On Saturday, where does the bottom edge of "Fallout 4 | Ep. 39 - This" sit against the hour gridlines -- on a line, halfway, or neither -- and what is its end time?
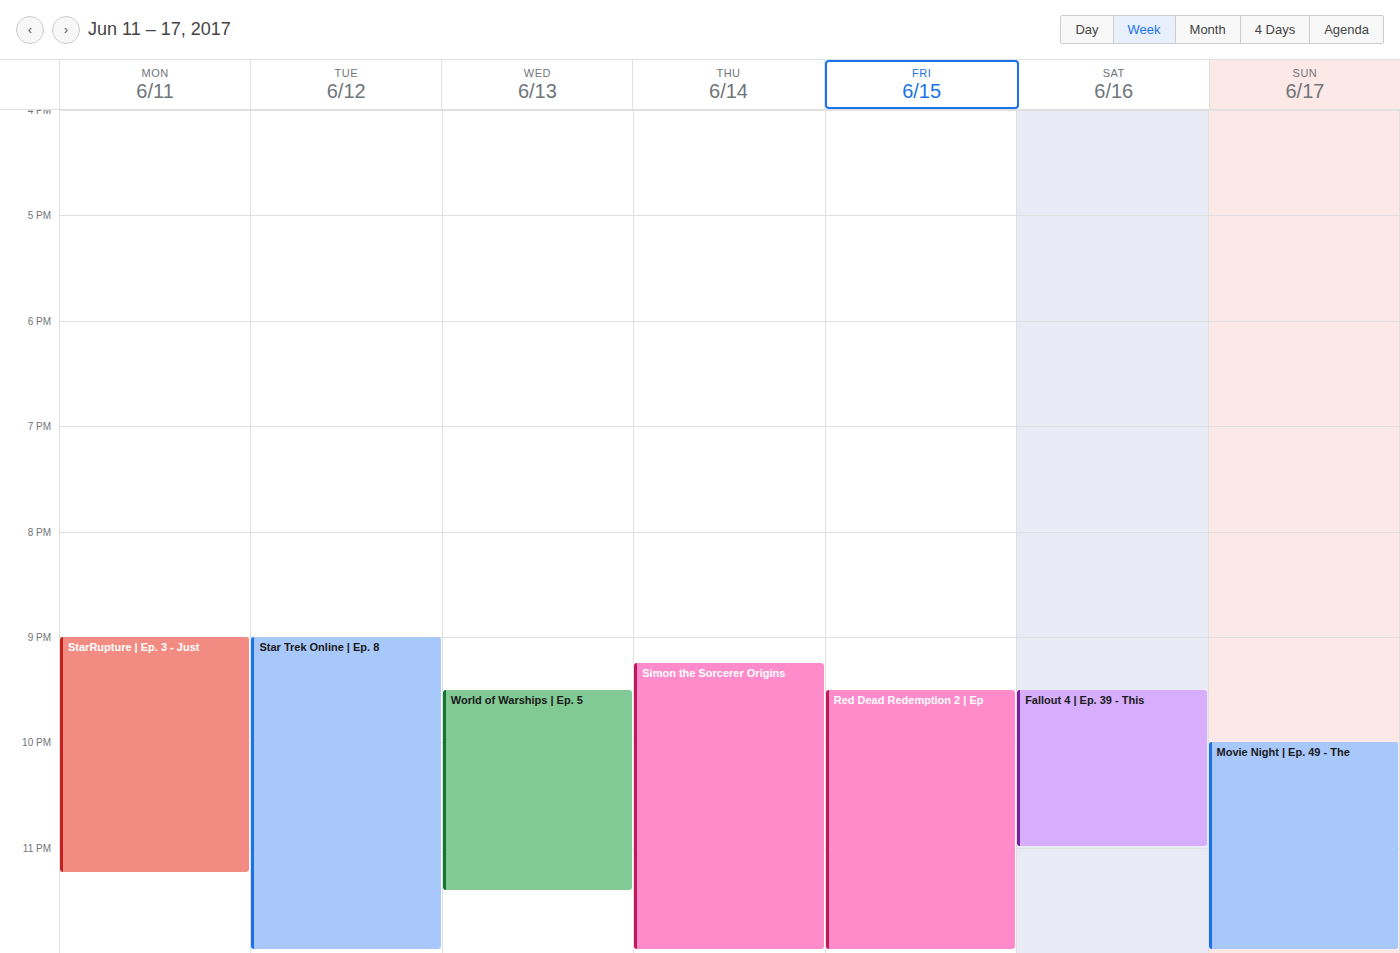
23:00 -- exactly on the 23:00 line.